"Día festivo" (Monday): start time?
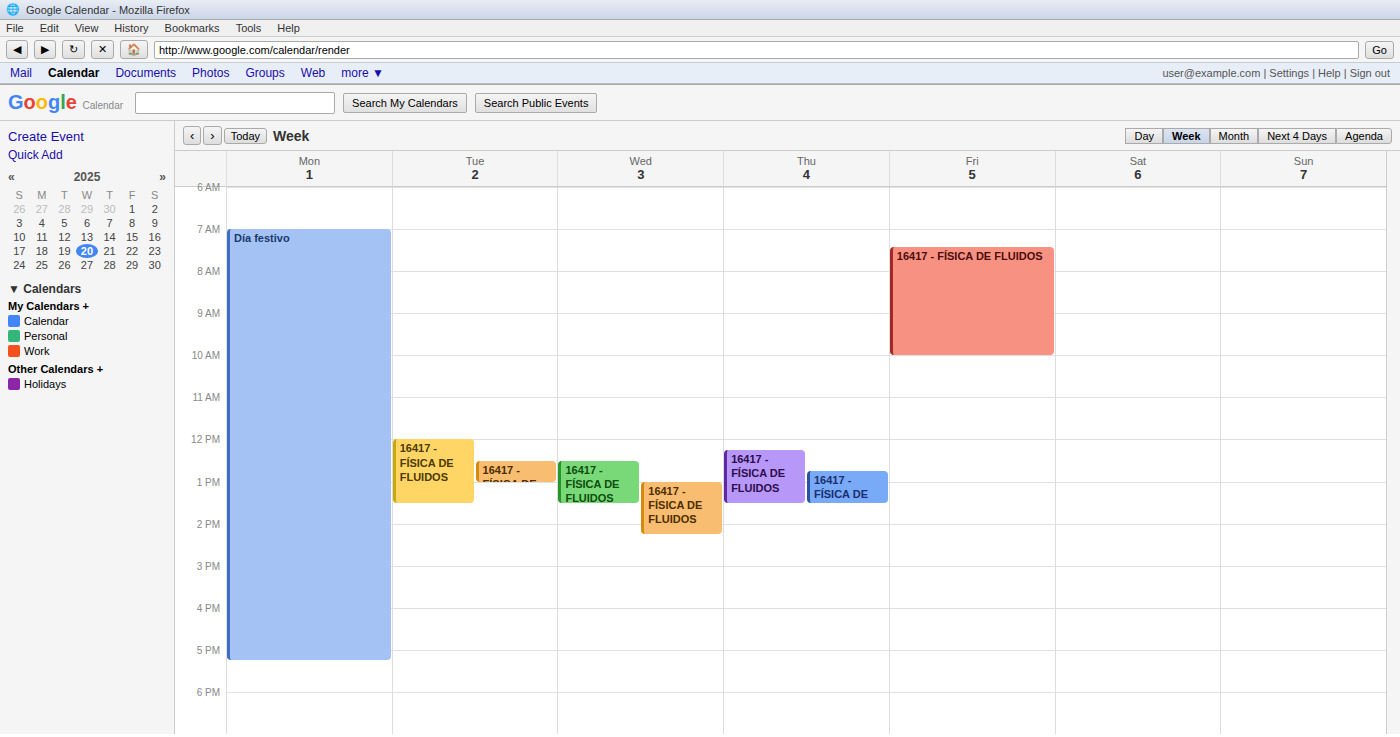
7:00 AM